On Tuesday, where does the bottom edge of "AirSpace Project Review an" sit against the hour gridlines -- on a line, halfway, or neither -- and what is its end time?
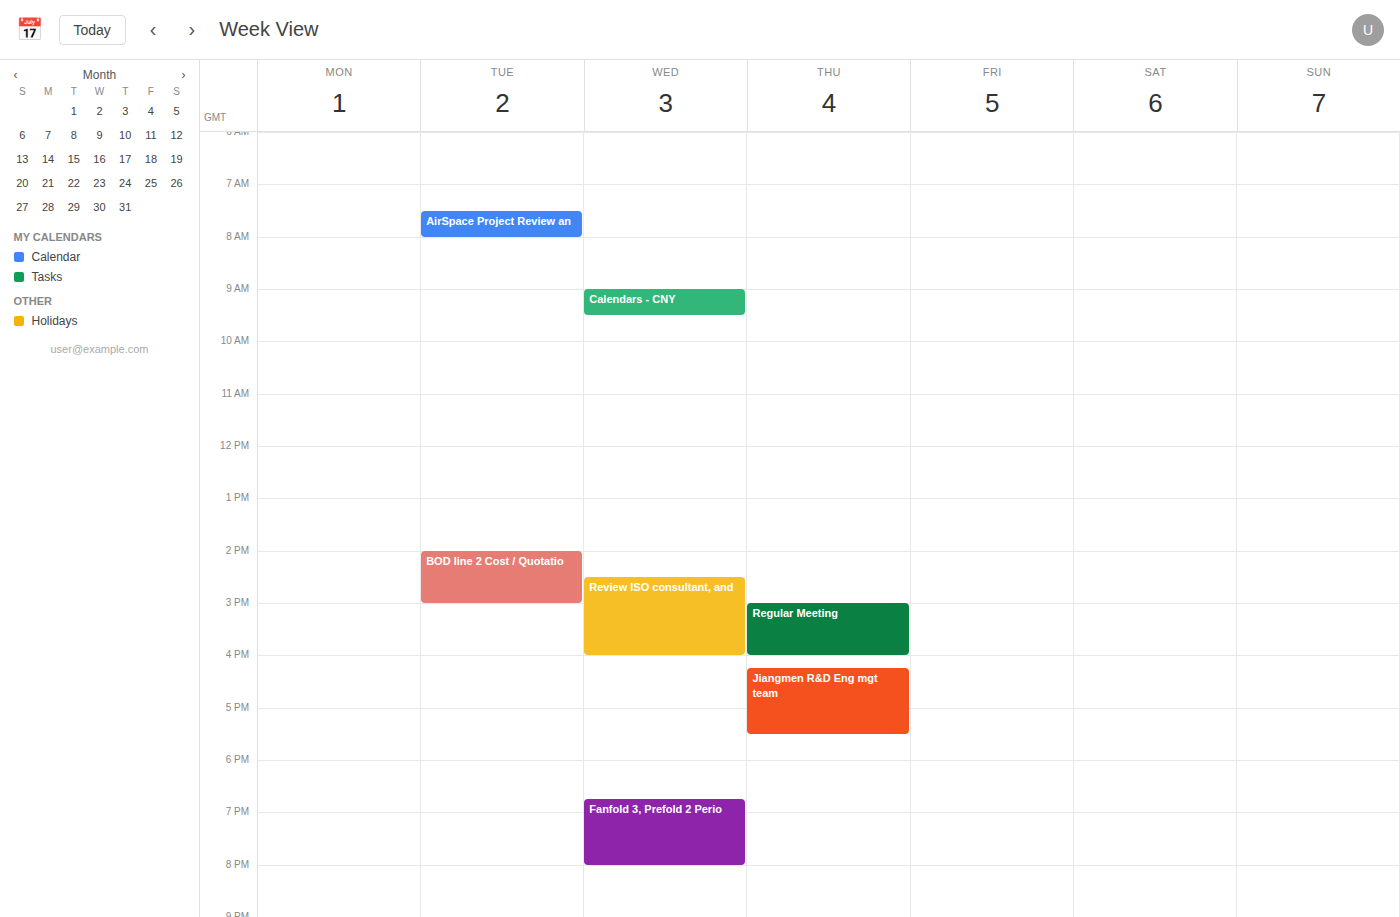
8:00 AM -- exactly on the 8 AM line.